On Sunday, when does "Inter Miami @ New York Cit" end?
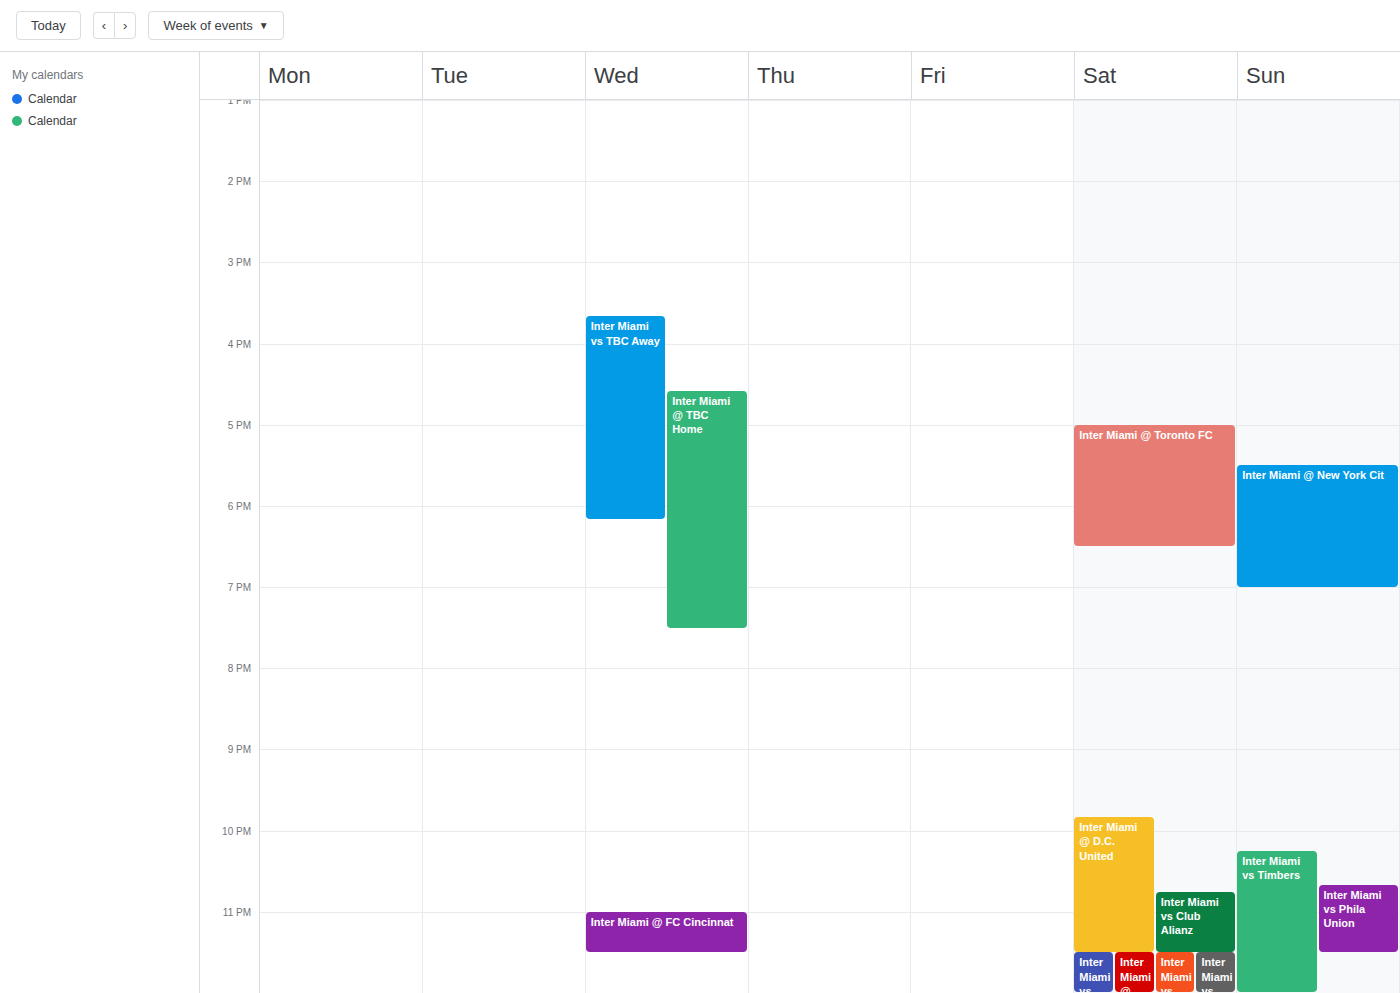
7:00 PM